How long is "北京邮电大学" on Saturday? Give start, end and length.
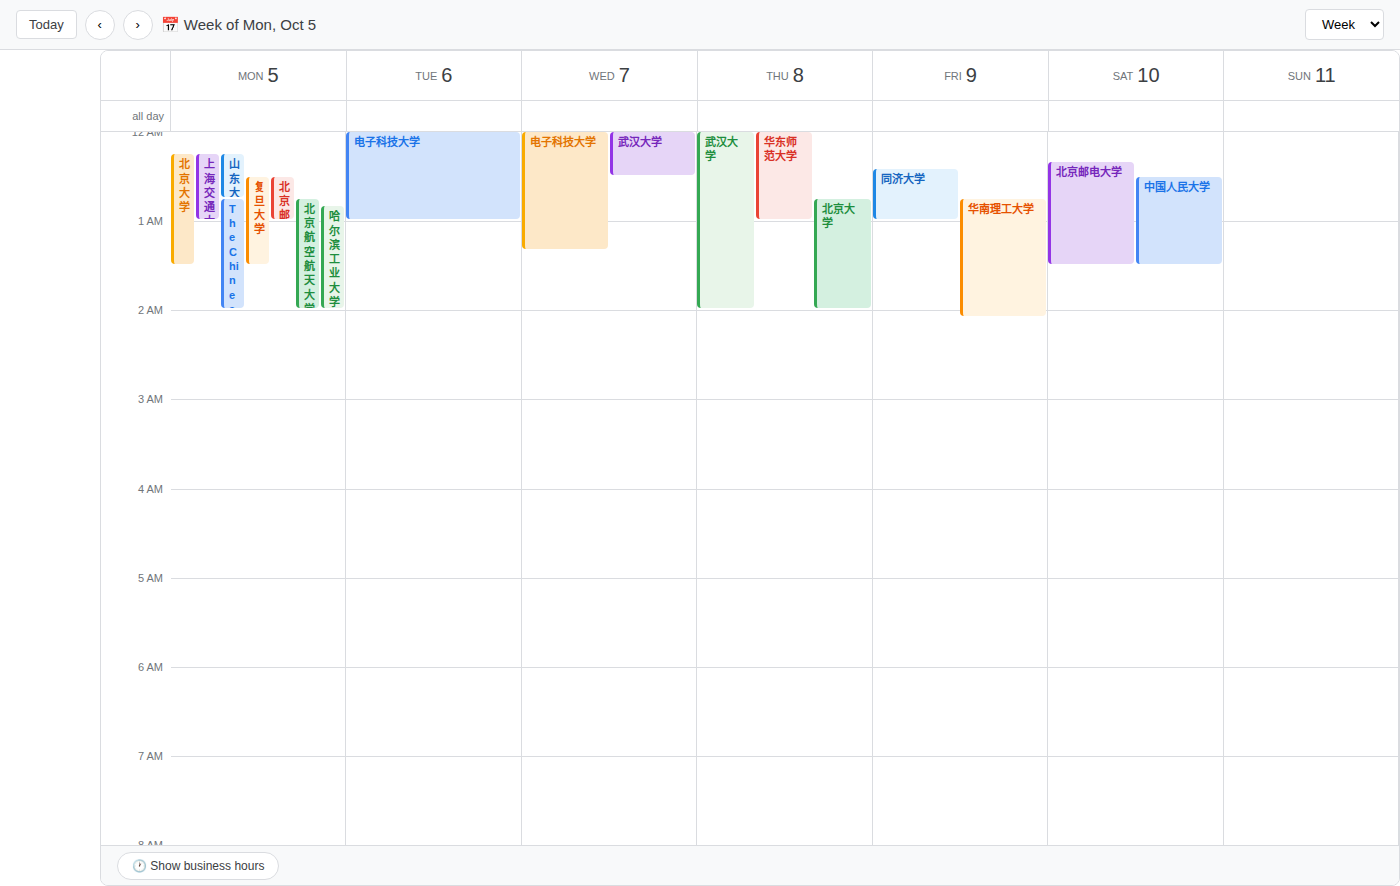
12:20 AM to 1:30 AM, 1 hour 10 minutes